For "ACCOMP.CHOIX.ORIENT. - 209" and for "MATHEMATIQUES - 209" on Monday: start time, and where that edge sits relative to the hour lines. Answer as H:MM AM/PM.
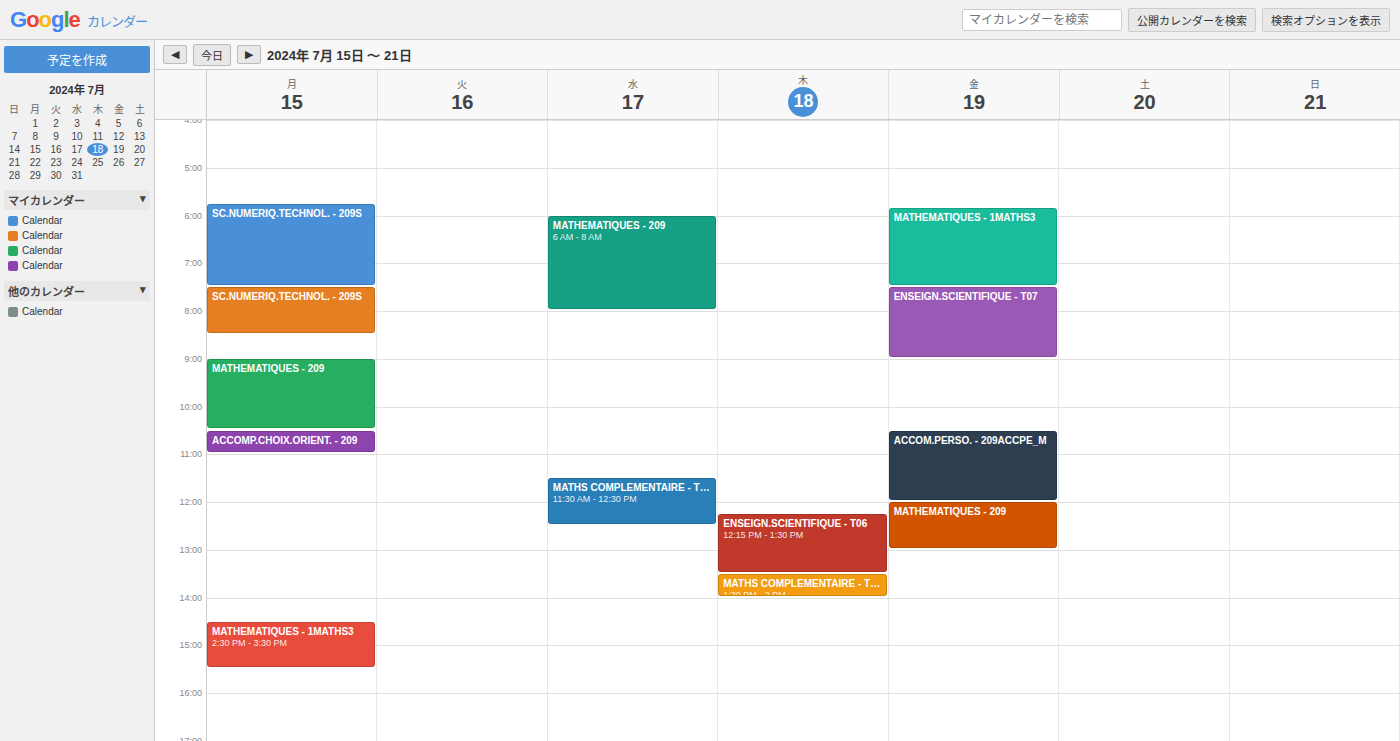
"ACCOMP.CHOIX.ORIENT. - 209": 10:30 AM, halfway between the 10 AM and 11 AM lines. "MATHEMATIQUES - 209": 9:00 AM, exactly on the 9 AM line.